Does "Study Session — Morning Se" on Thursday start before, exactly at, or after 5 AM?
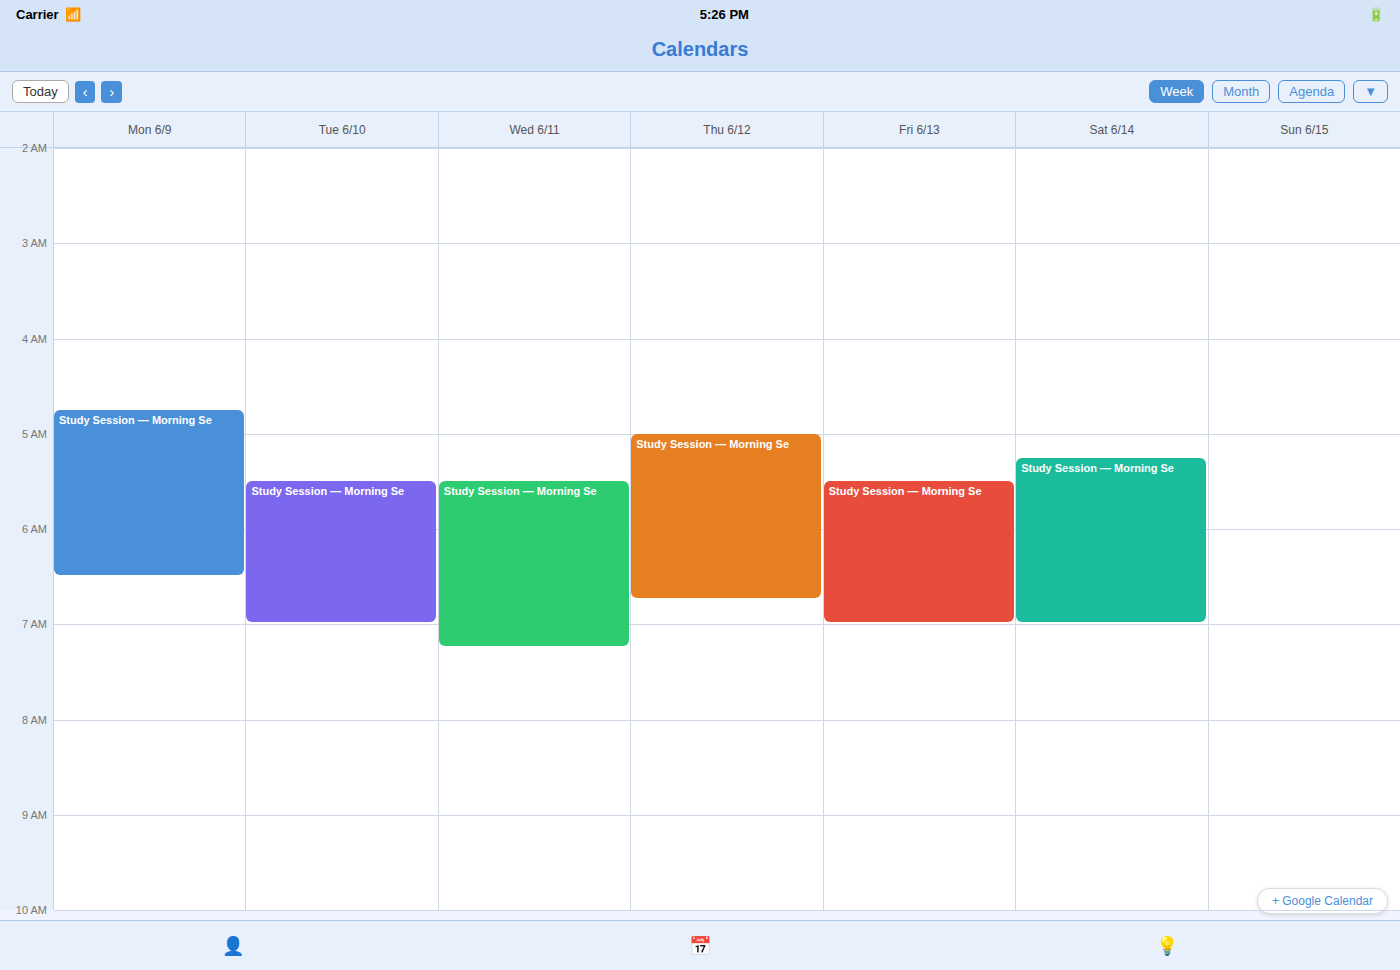
5:00 AM -- exactly at 5 AM, on the 5 AM line.